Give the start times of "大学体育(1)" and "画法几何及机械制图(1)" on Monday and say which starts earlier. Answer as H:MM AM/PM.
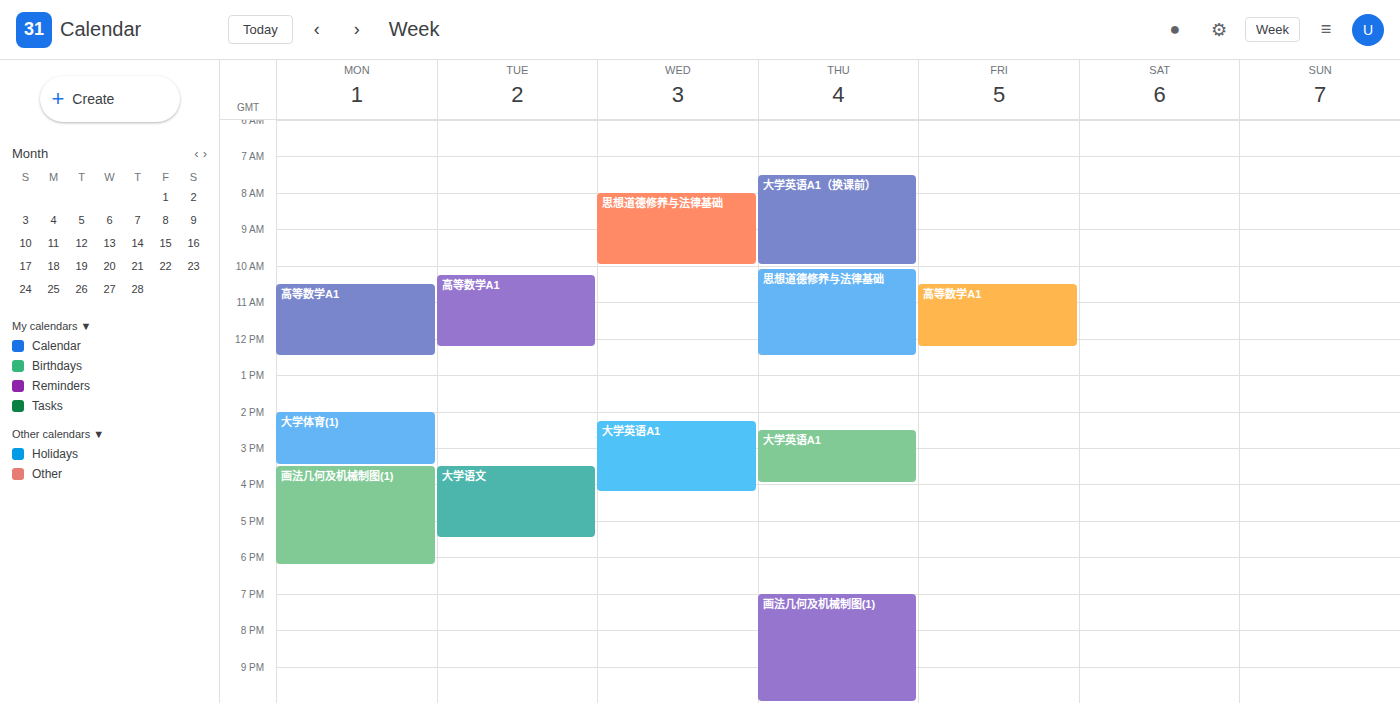
"大学体育(1)" 2:00 PM; "画法几何及机械制图(1)" 3:30 PM.